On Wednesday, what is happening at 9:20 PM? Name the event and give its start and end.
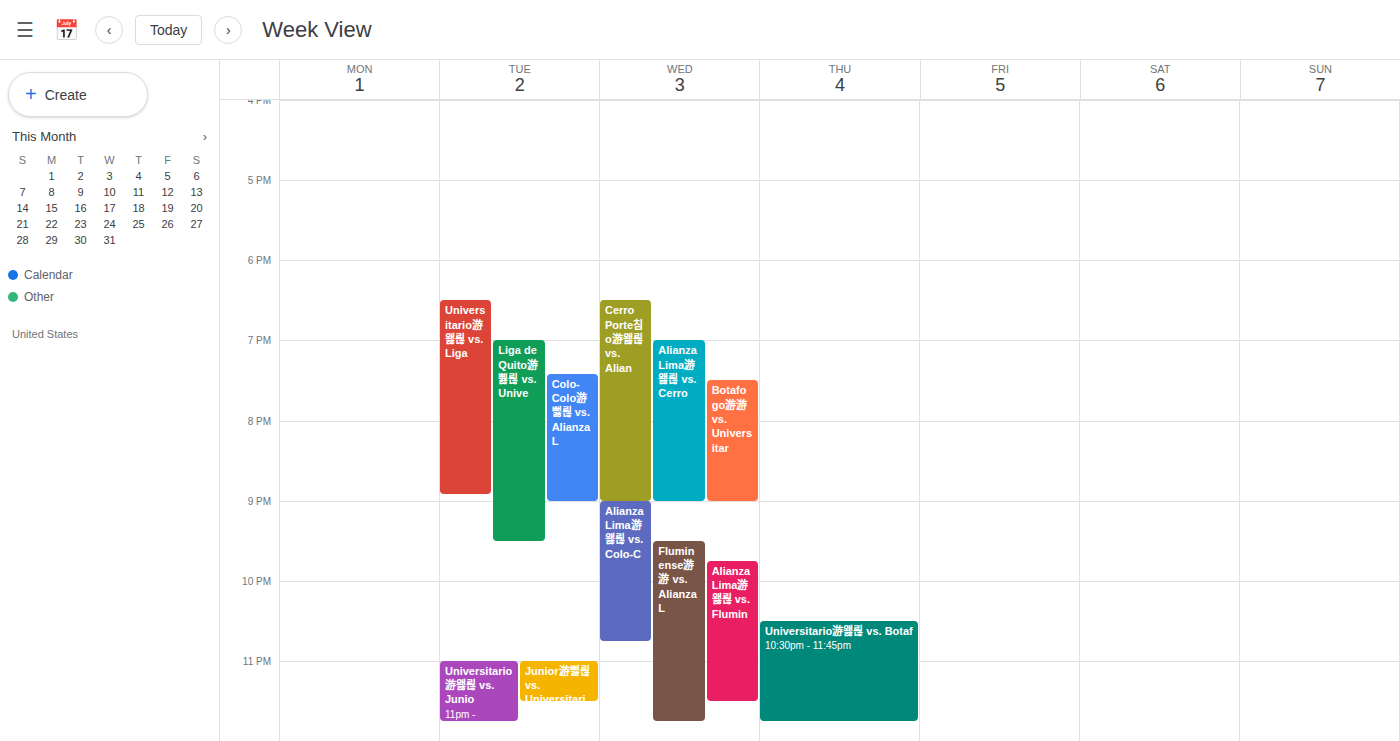
"Alianza Lima游왫릖 vs. Colo-C", 9:00 PM to 10:45 PM